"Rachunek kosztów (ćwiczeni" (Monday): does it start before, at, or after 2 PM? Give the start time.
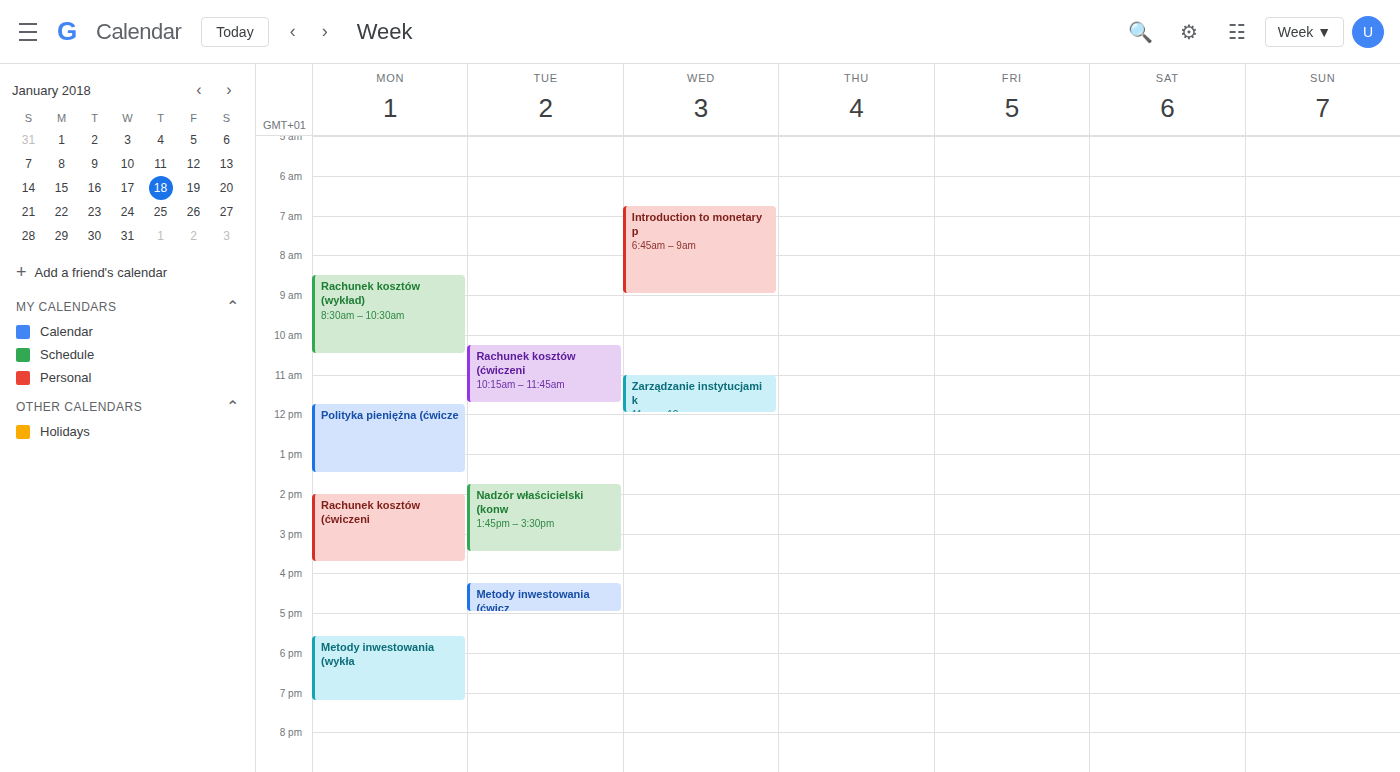
2:00 PM -- exactly at 2 PM, on the 2 PM line.